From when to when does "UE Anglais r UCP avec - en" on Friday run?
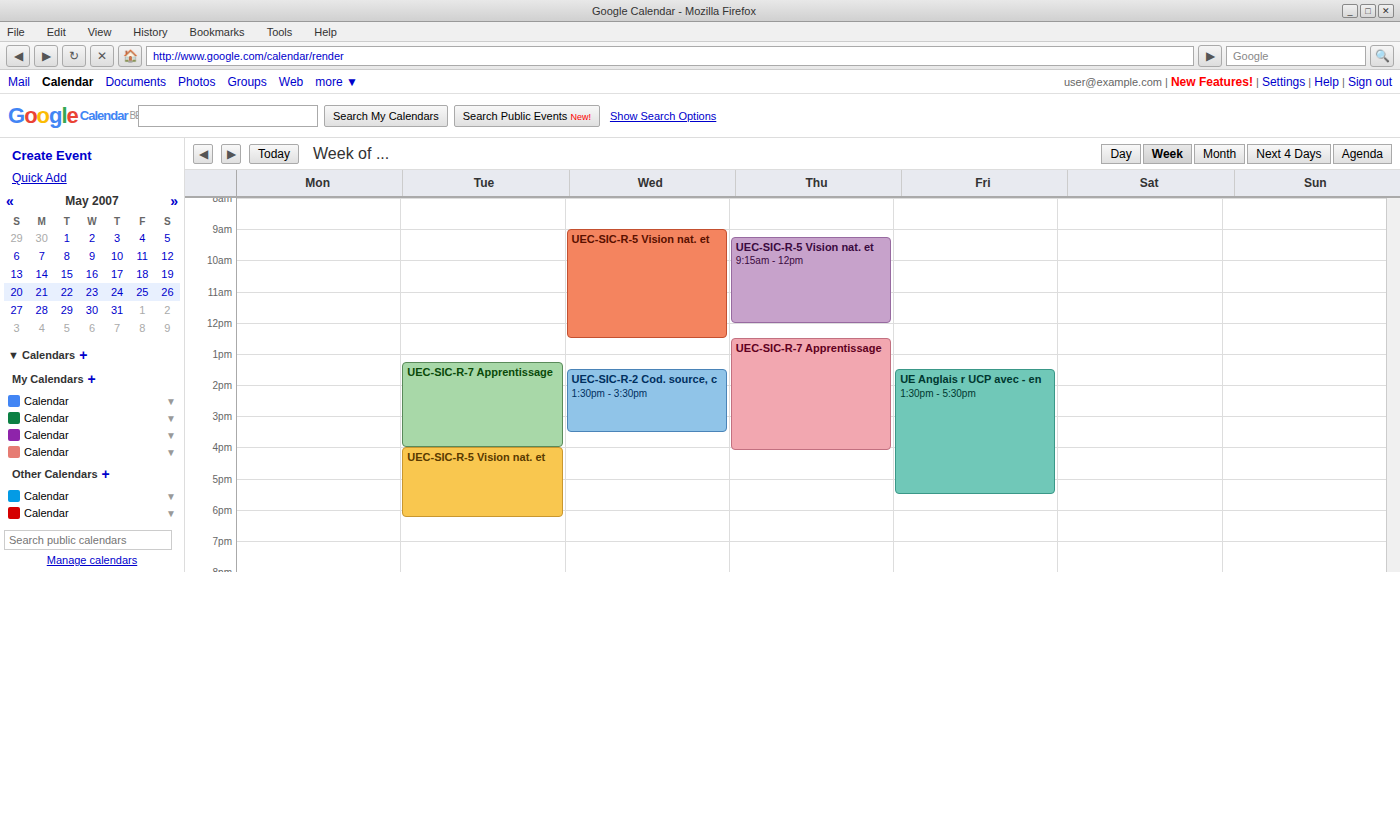
1:30 PM to 5:30 PM